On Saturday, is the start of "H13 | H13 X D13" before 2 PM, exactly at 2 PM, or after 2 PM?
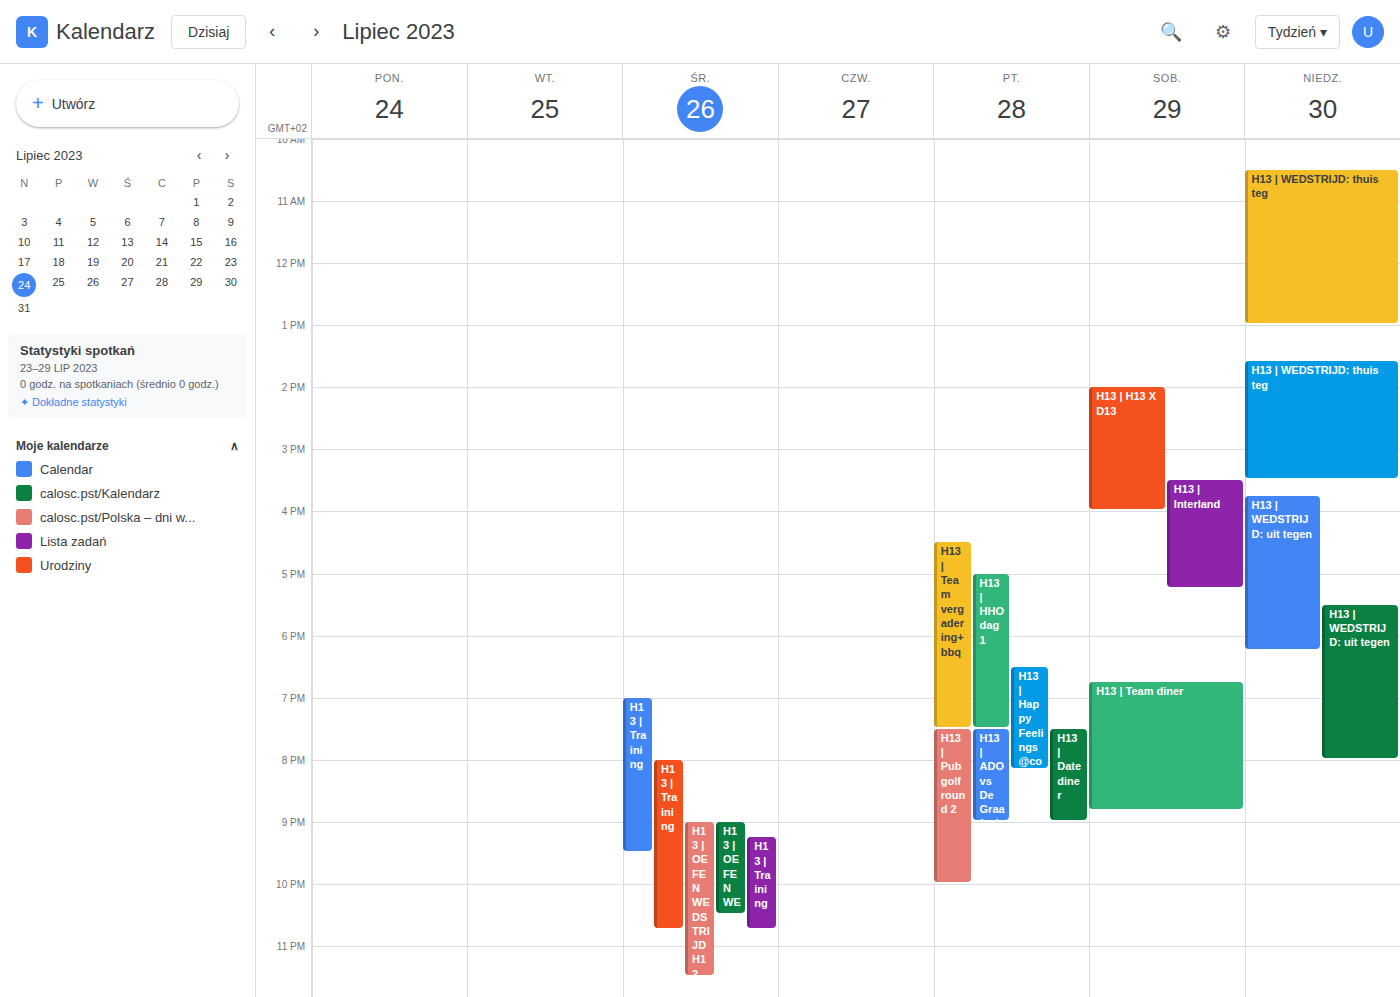
2:00 PM -- exactly at 2 PM, on the 2 PM line.